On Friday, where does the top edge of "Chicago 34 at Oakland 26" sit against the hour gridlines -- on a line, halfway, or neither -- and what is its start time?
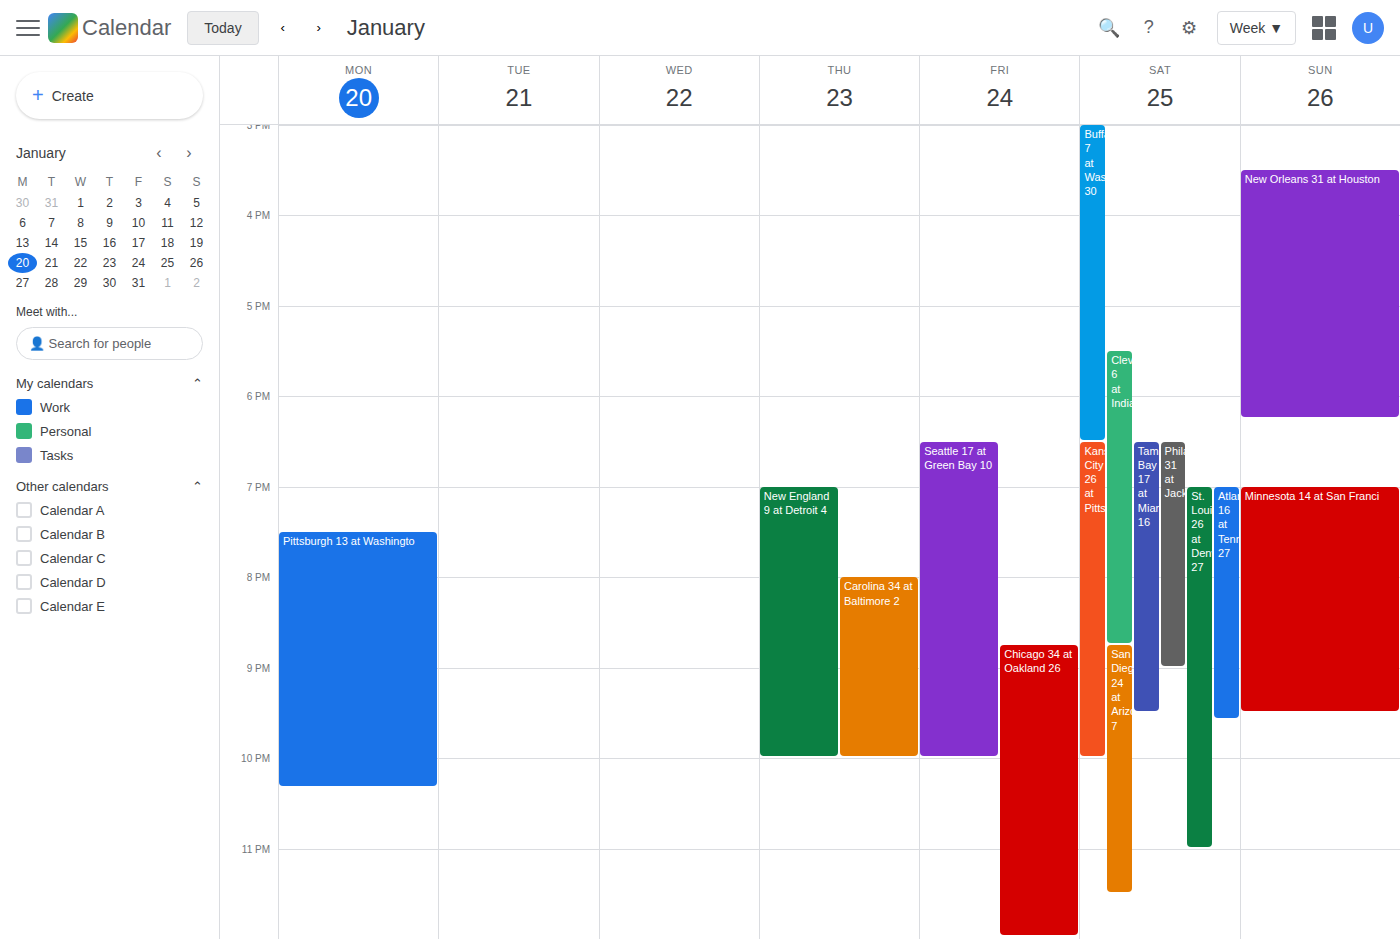
20:45 -- neither: three quarters of the way from the 20:00 line to the 21:00 line.